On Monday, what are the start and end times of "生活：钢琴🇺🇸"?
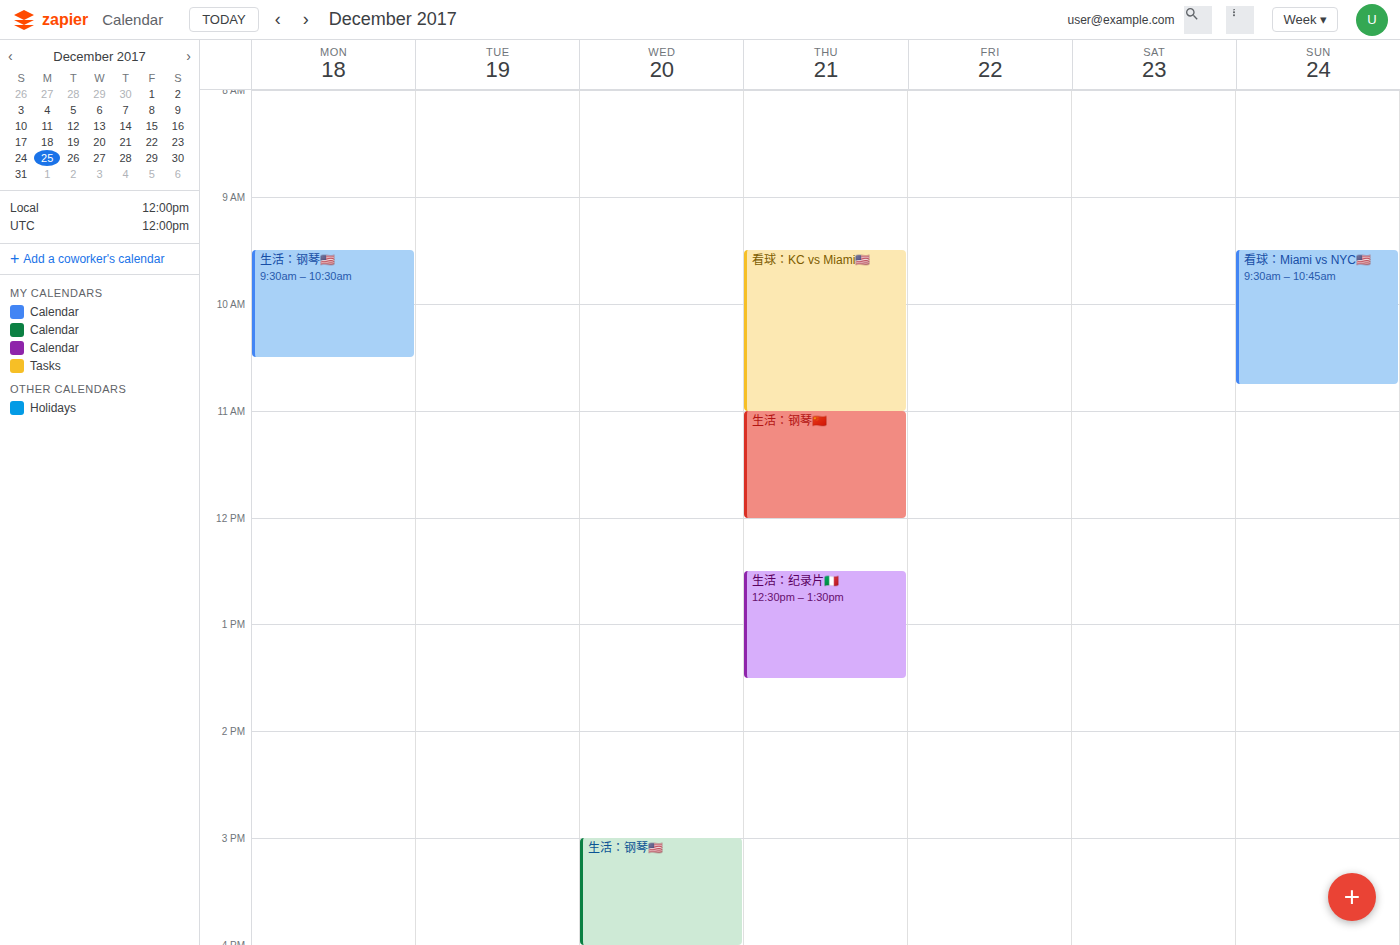
9:30 AM to 10:30 AM